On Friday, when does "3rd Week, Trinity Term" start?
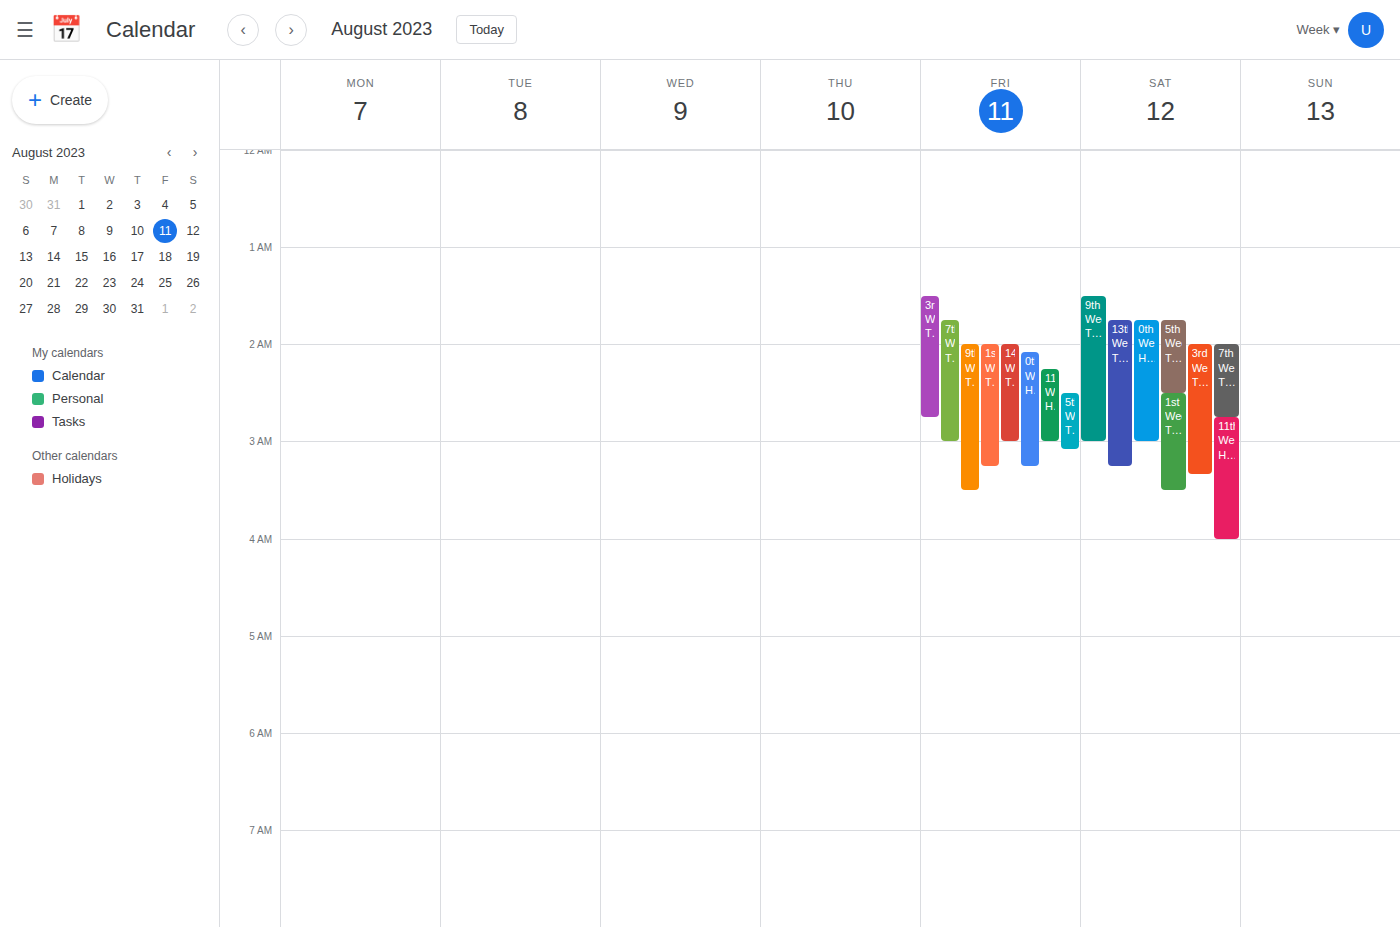
1:30 AM